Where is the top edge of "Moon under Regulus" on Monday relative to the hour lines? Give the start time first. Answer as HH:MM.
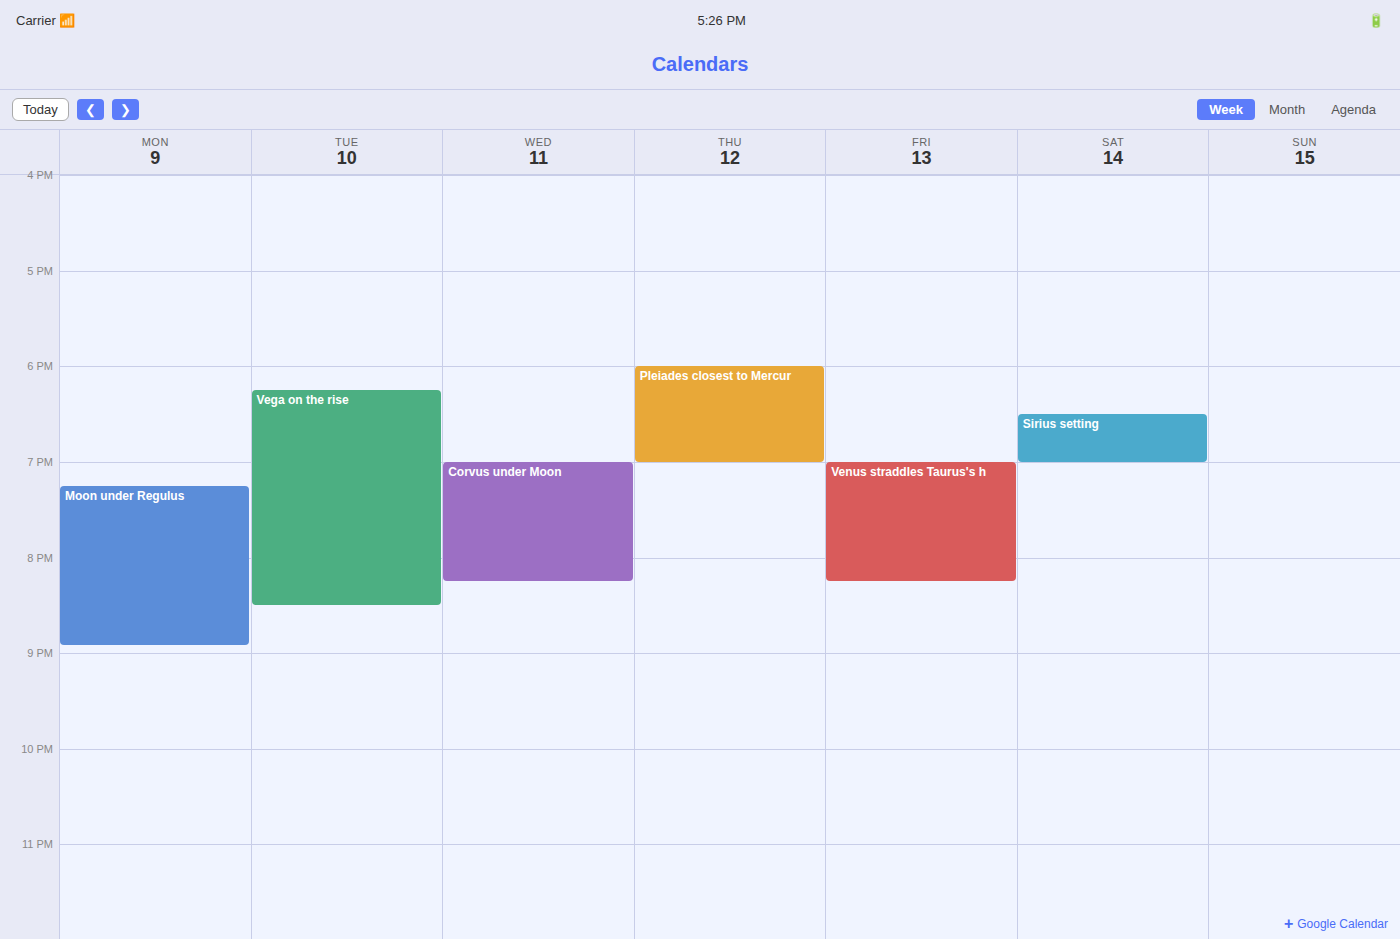
19:15 -- neither: a quarter of the way from the 19:00 line to the 20:00 line.